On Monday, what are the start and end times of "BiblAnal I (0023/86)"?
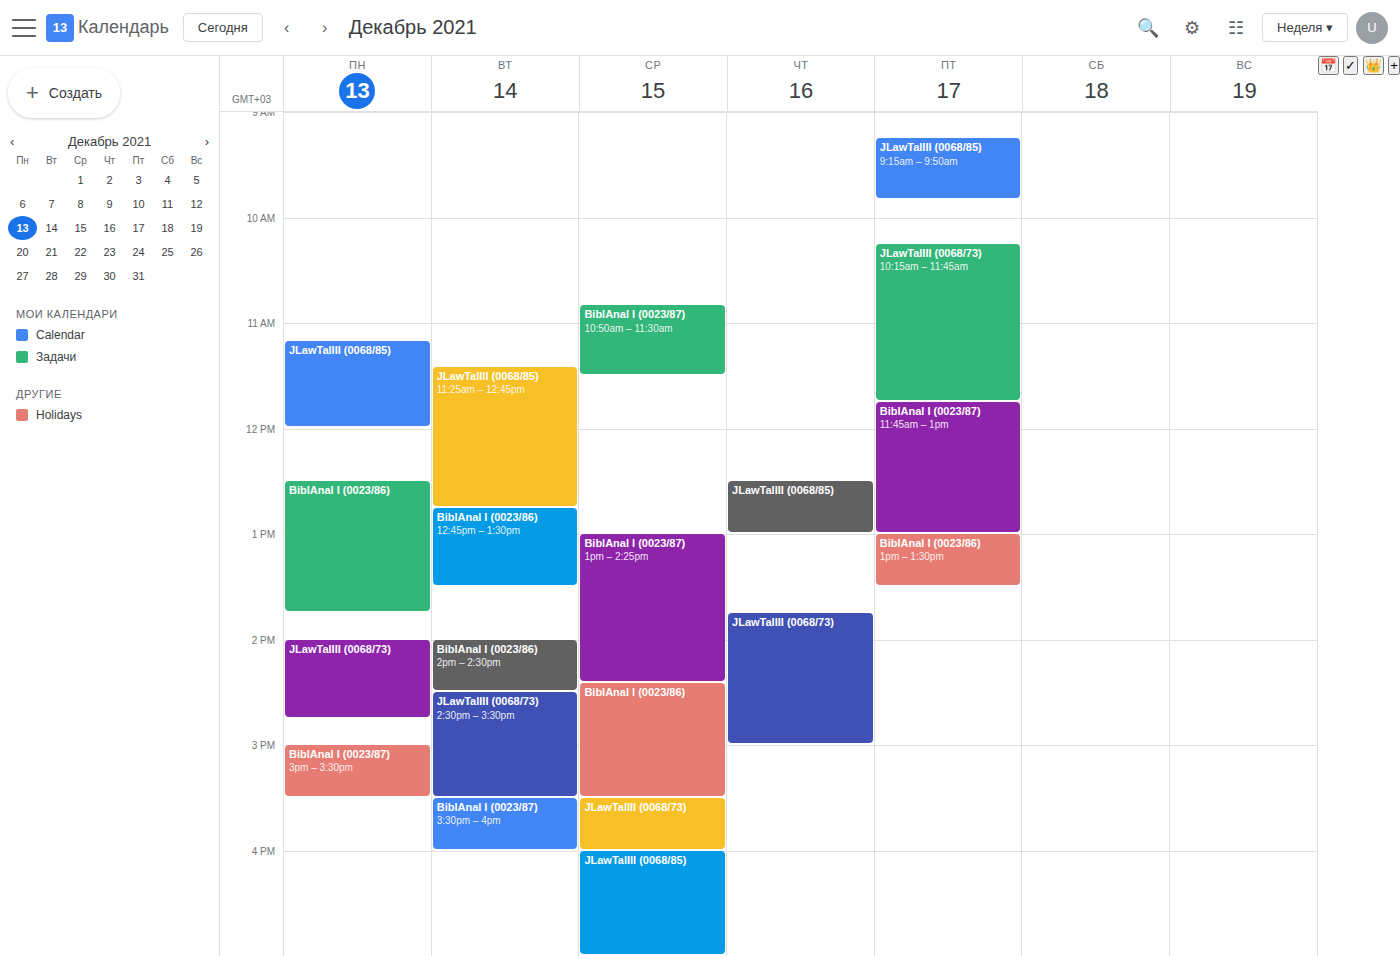
12:30 to 13:45